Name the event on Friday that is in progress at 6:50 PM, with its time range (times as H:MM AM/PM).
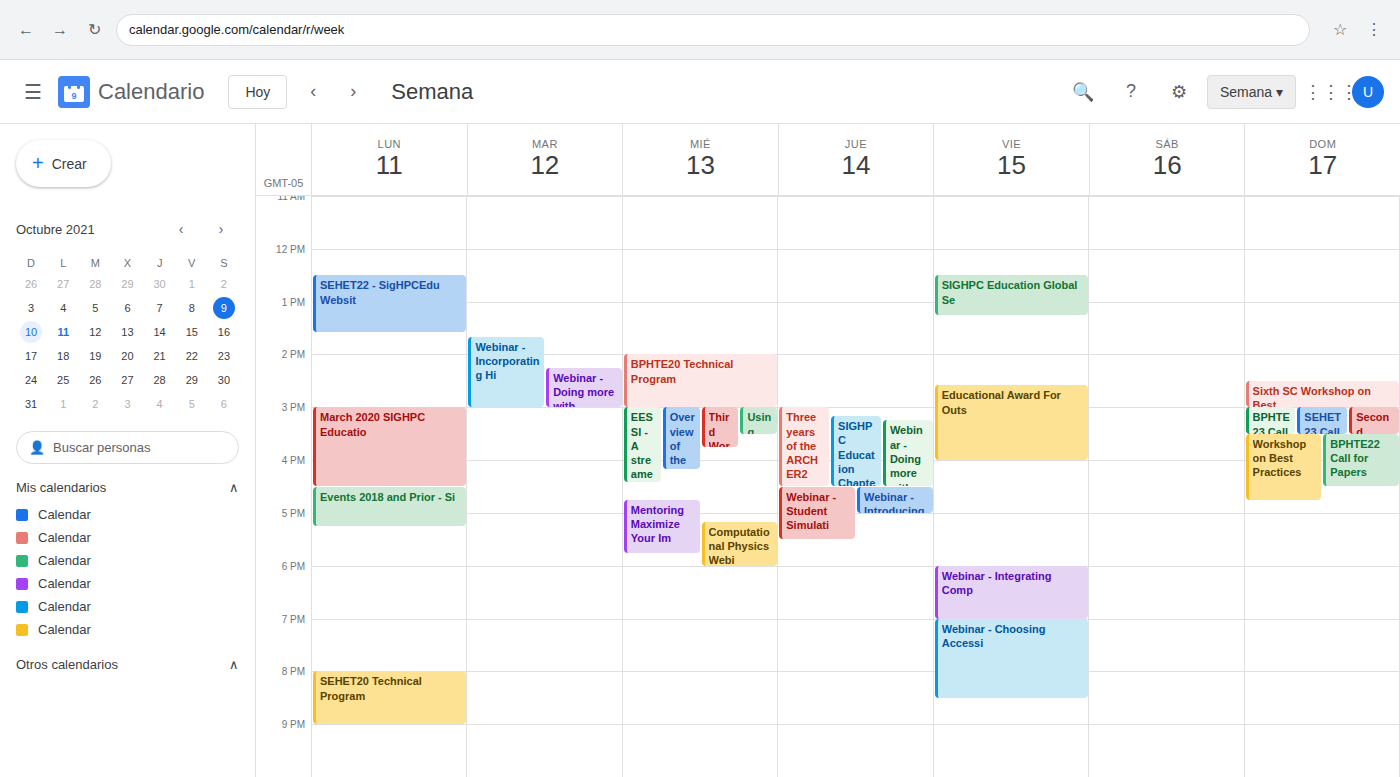
"Webinar - Integrating Comp", 6:00 PM to 7:00 PM